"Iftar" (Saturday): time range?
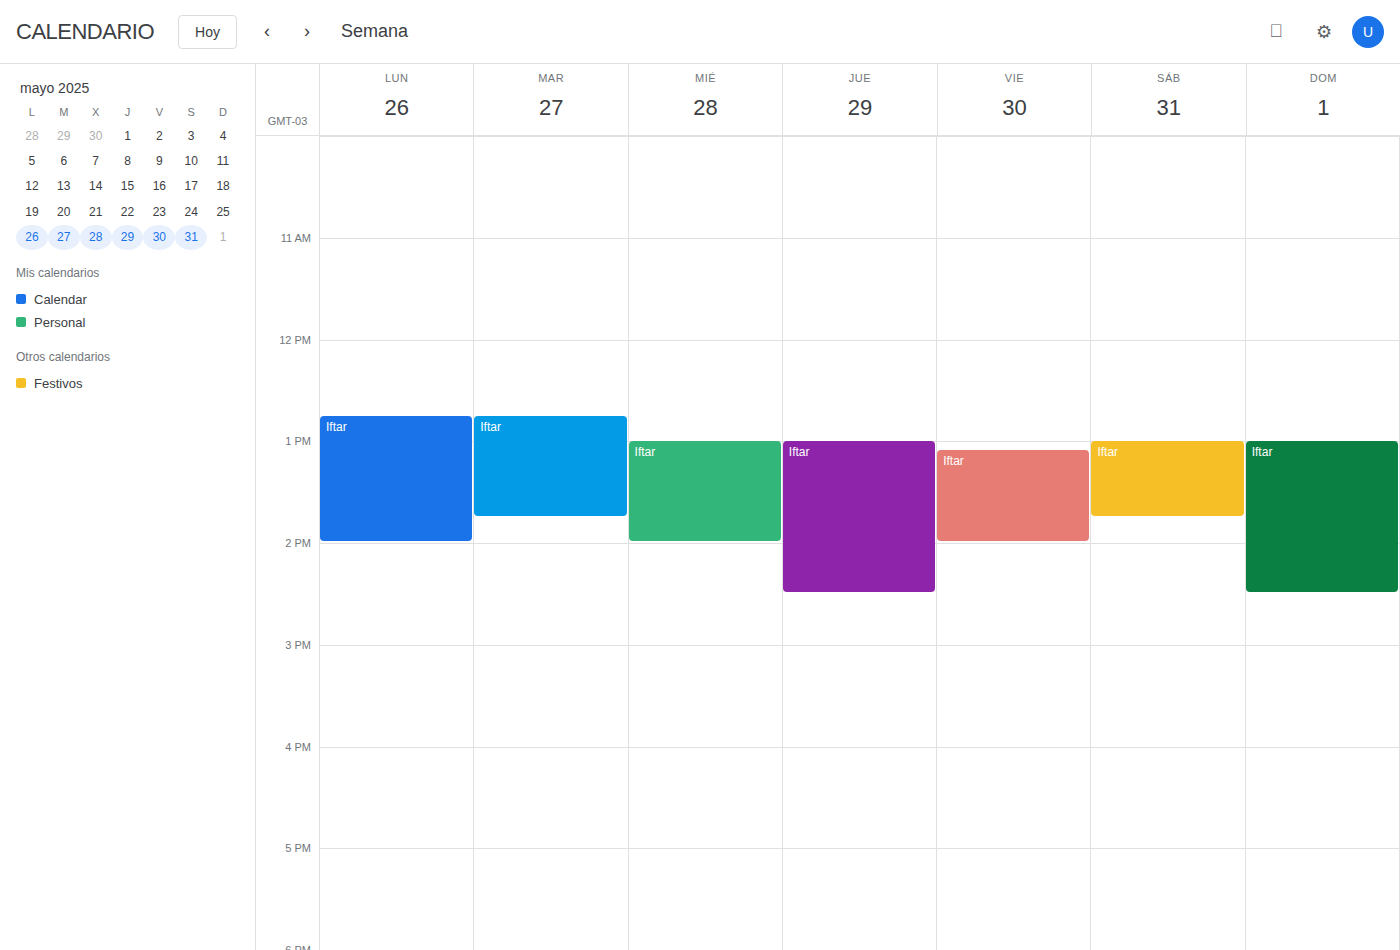
1:00 PM to 1:45 PM